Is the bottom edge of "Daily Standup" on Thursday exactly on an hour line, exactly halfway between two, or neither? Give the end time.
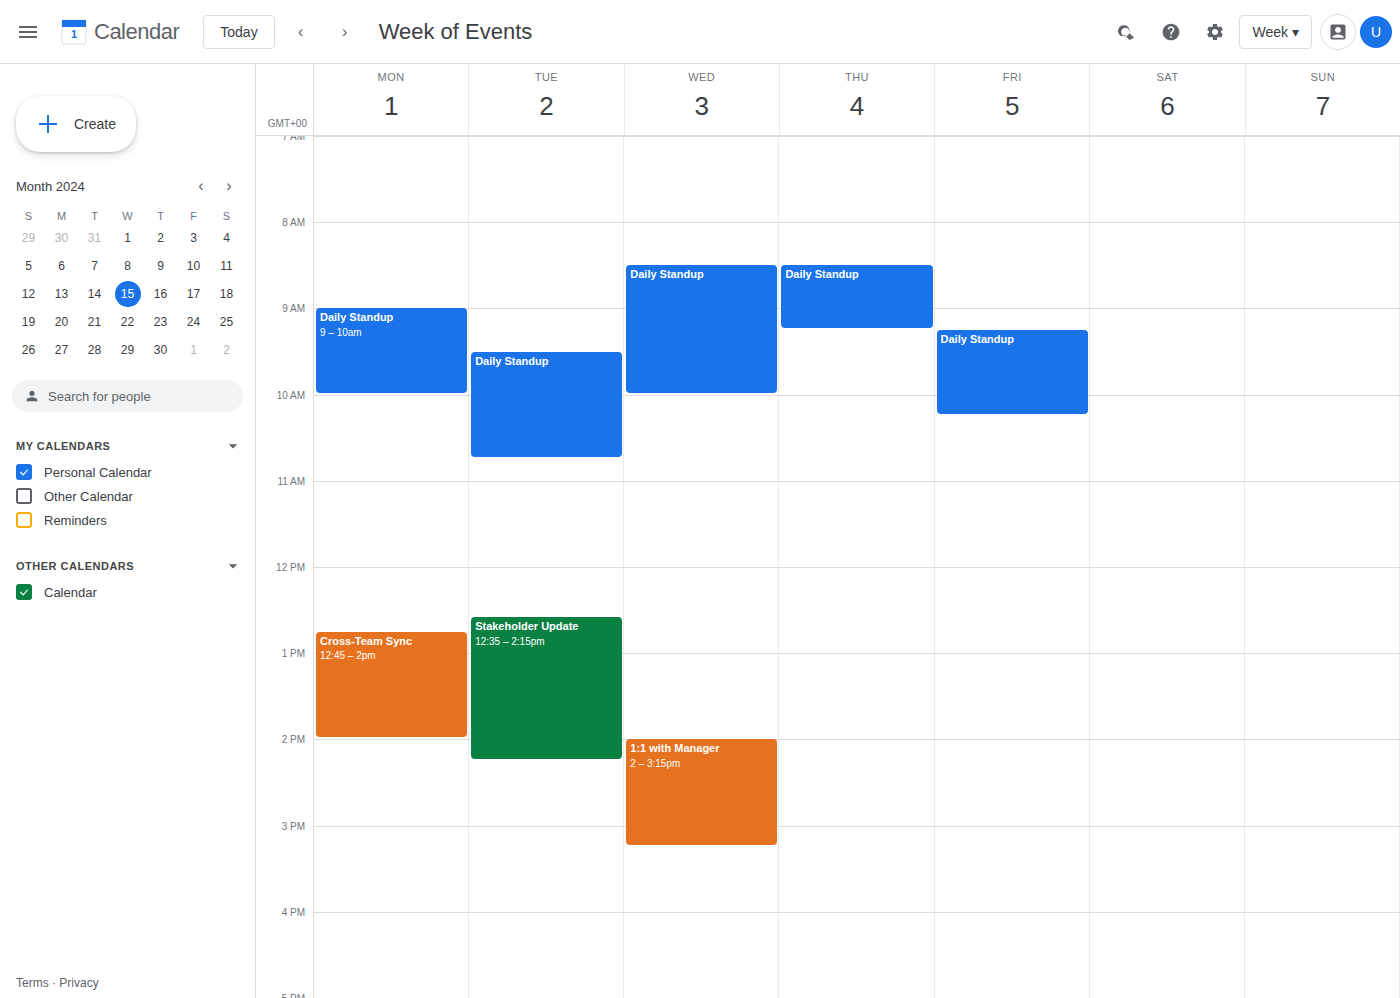
09:15 -- neither: a quarter of the way from the 09:00 line to the 10:00 line.